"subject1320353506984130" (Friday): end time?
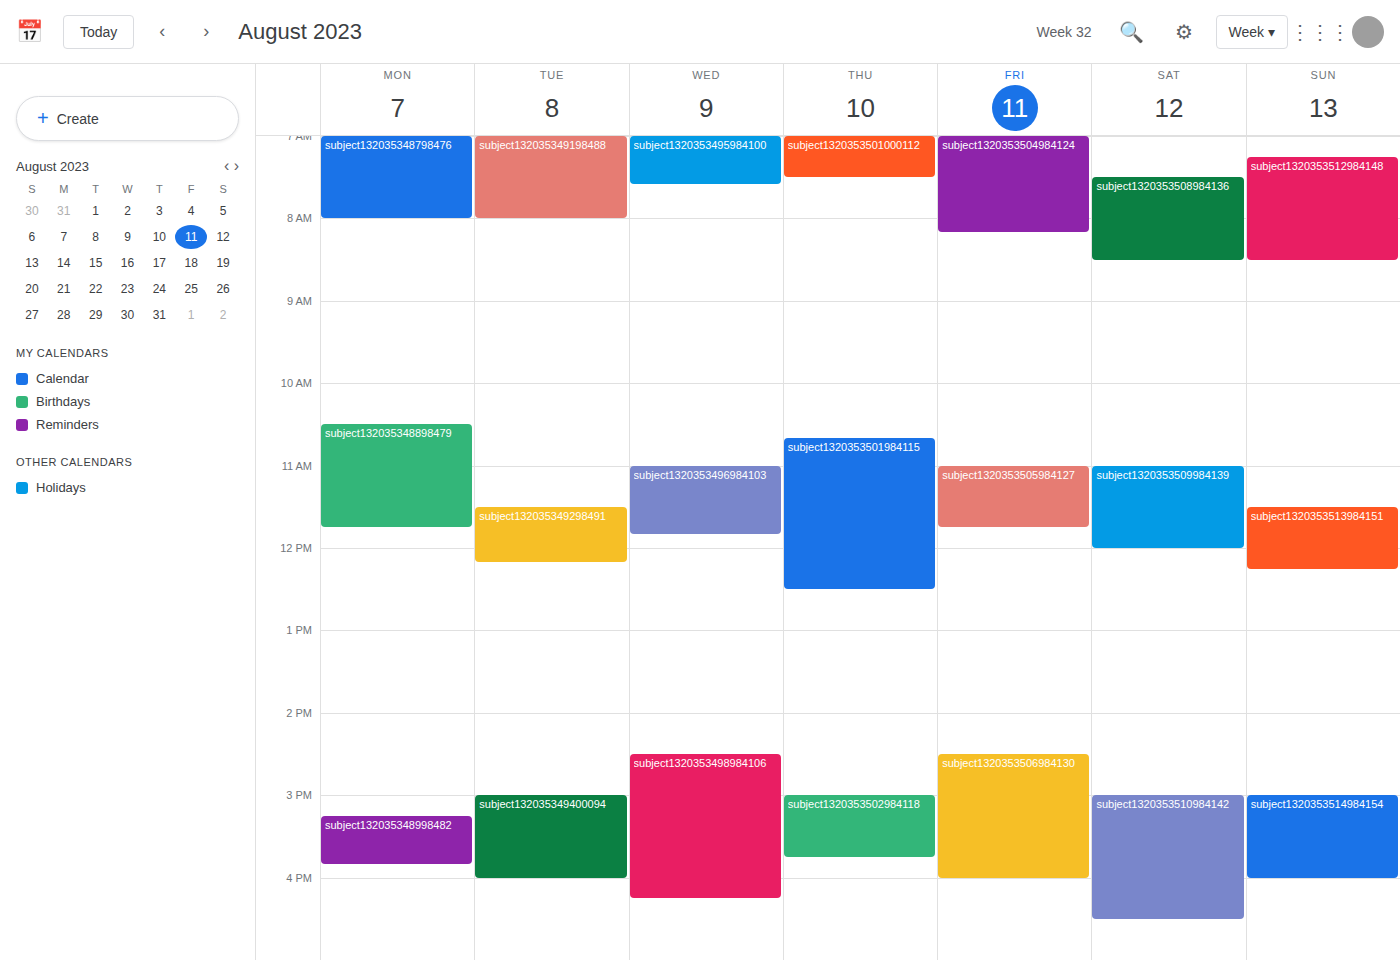
4:00 PM